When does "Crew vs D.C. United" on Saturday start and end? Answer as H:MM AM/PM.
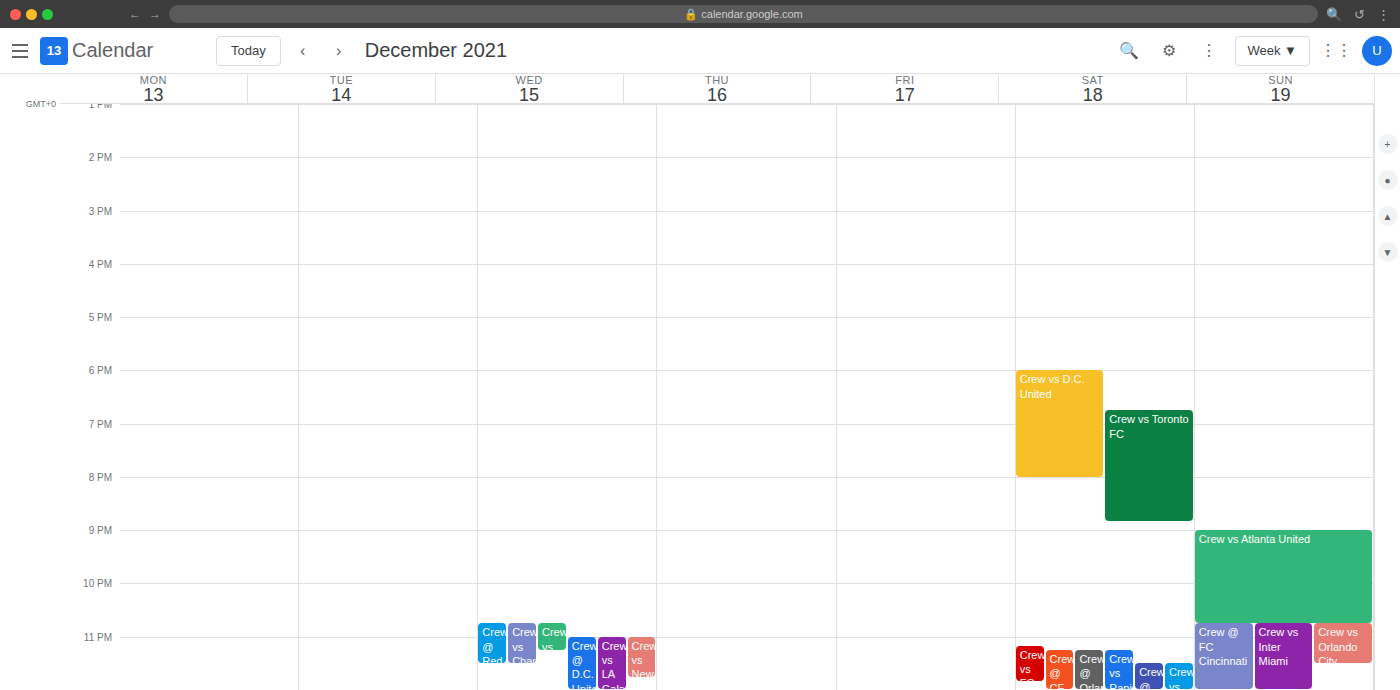
6:00 PM to 8:00 PM